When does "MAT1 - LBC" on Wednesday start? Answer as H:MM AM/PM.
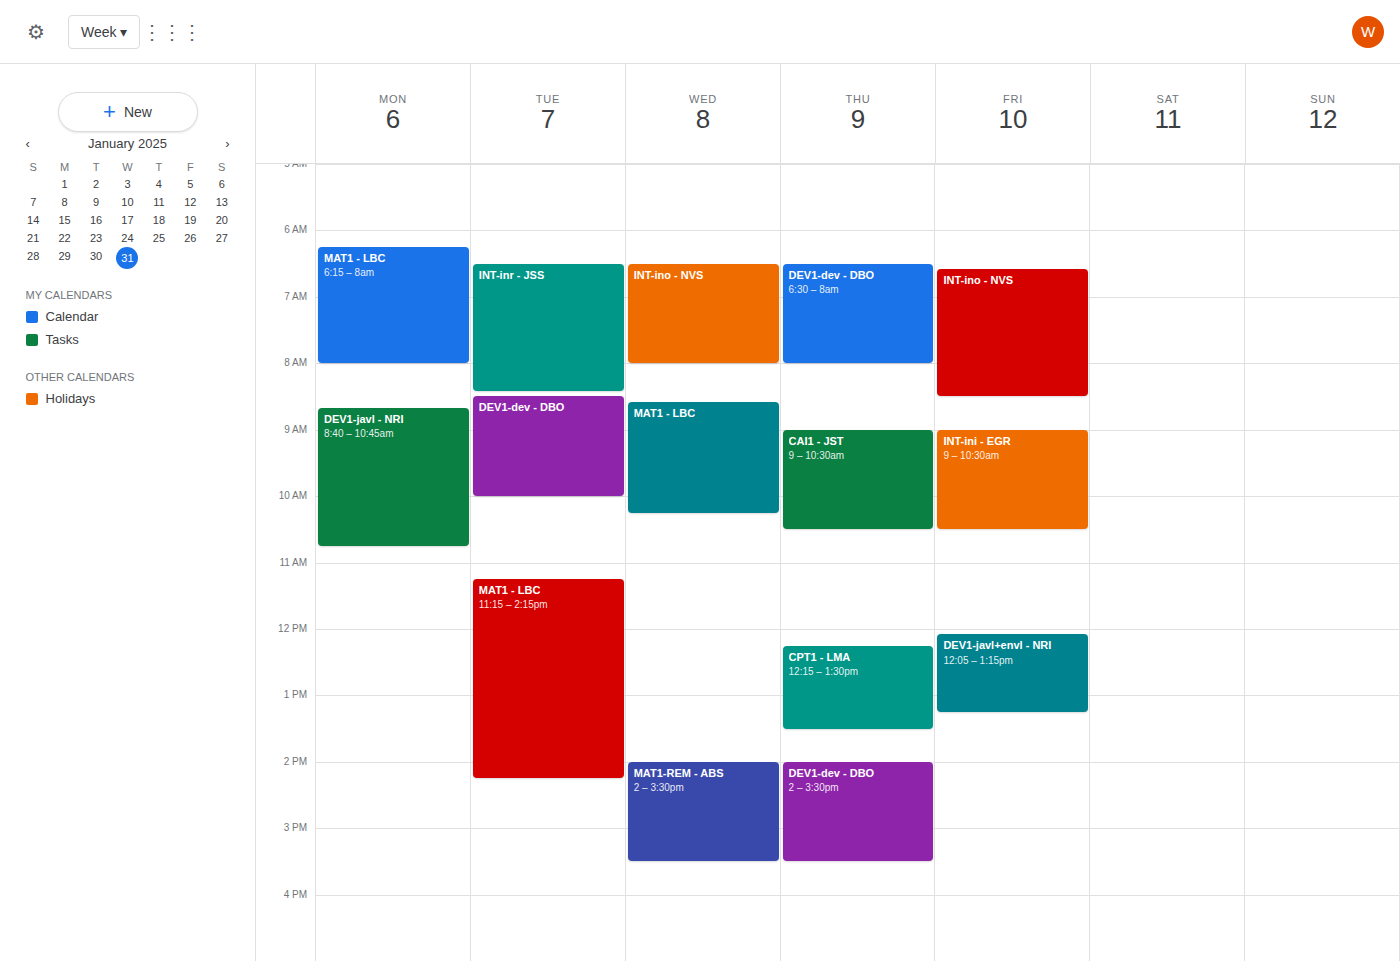
8:35 AM